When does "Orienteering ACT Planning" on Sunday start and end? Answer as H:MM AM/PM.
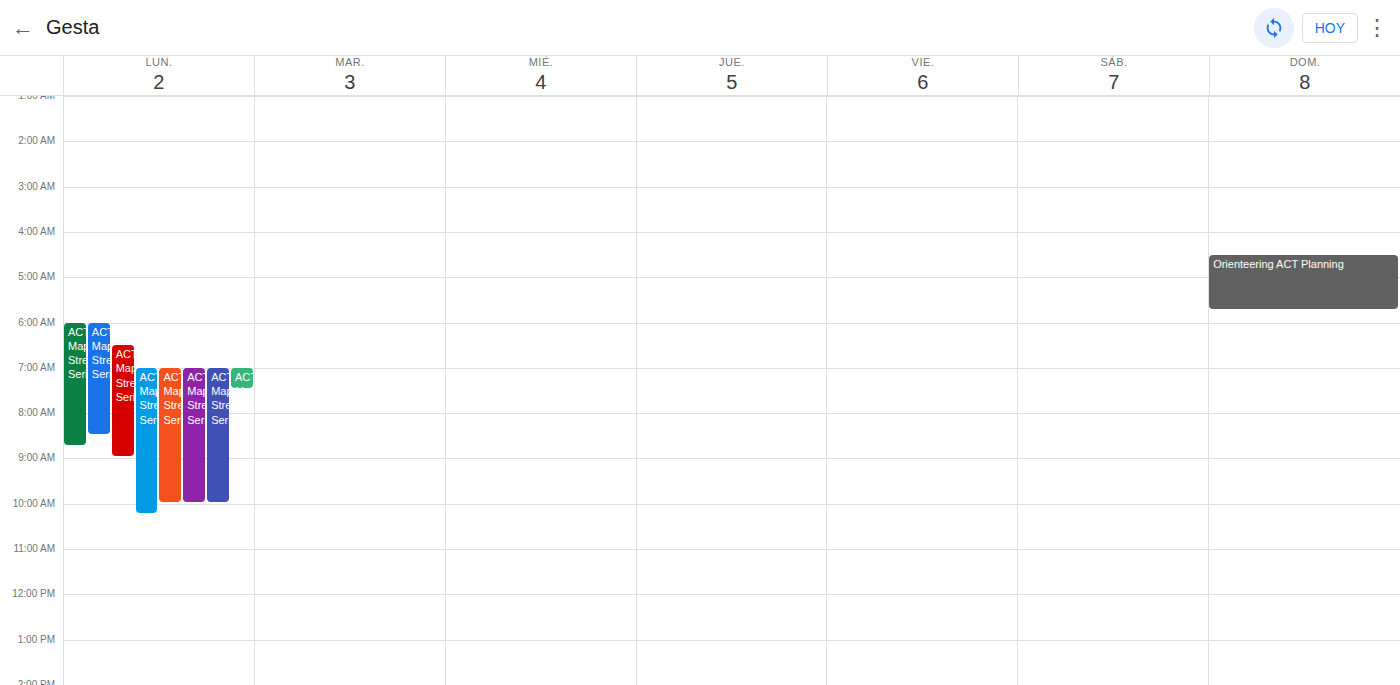
4:30 AM to 5:45 AM